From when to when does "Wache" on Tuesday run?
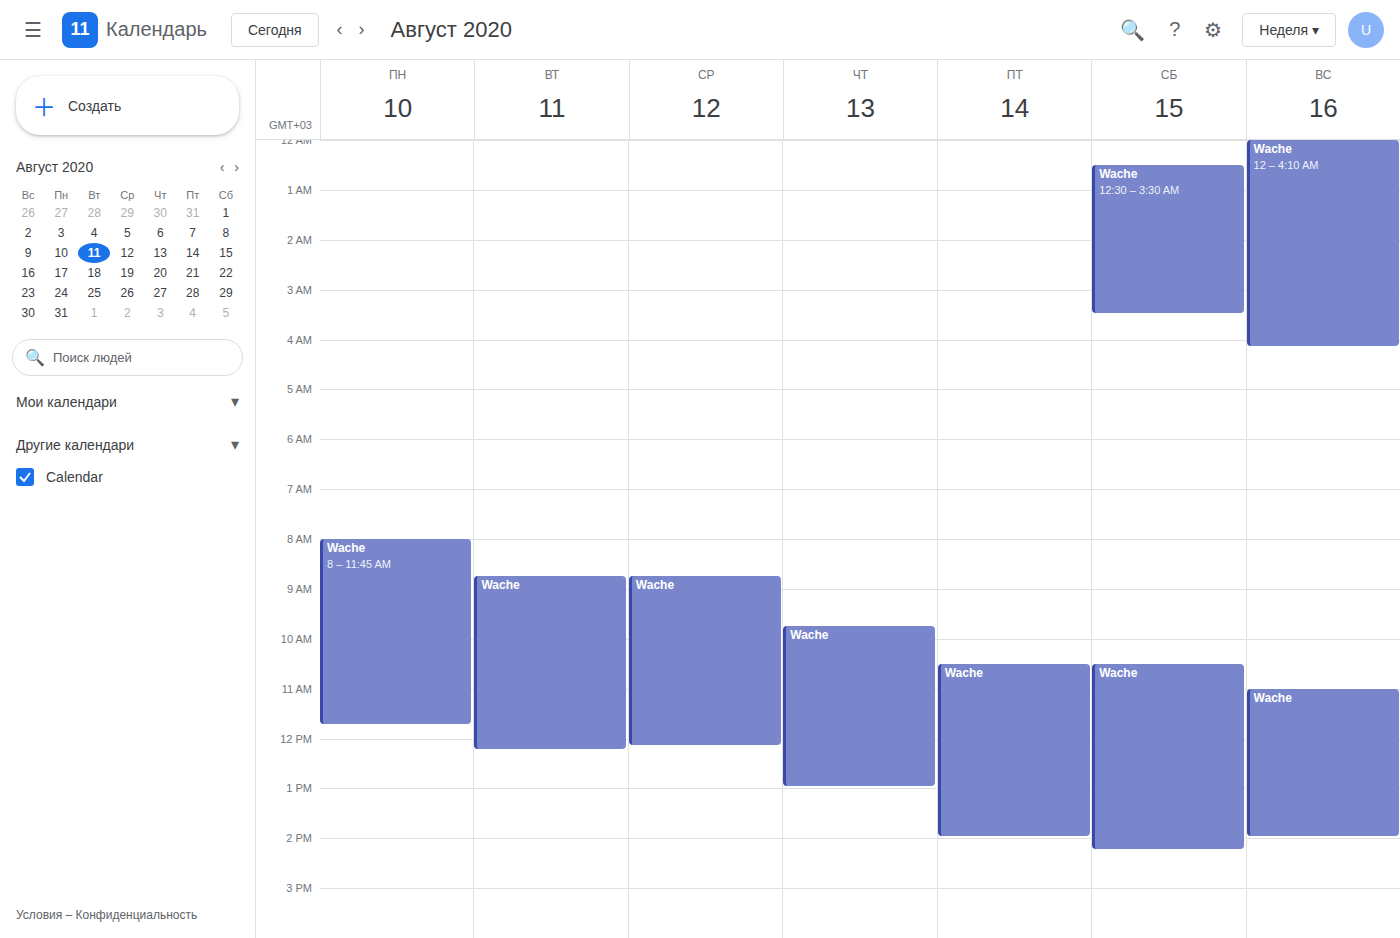
8:45 AM to 12:15 PM